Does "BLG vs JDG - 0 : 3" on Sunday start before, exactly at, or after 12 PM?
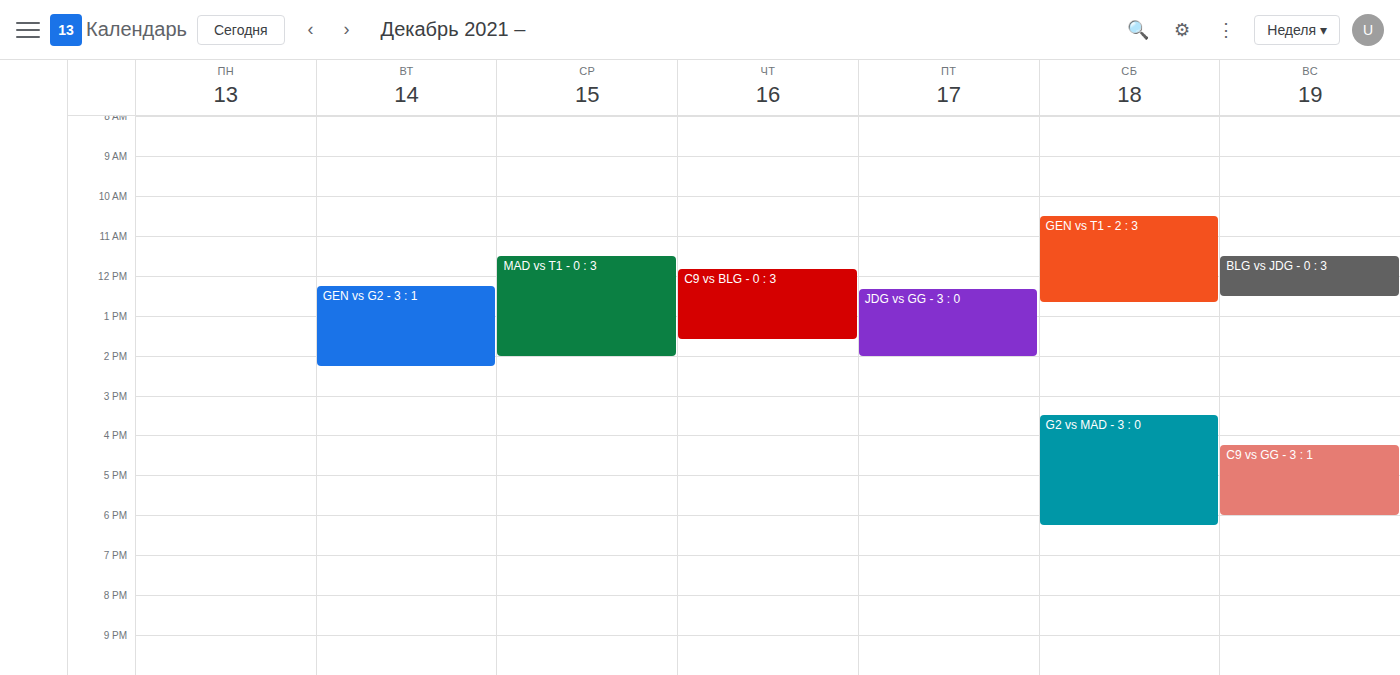
11:30 AM -- before 12 PM, 30 minutes above the 12 PM line.